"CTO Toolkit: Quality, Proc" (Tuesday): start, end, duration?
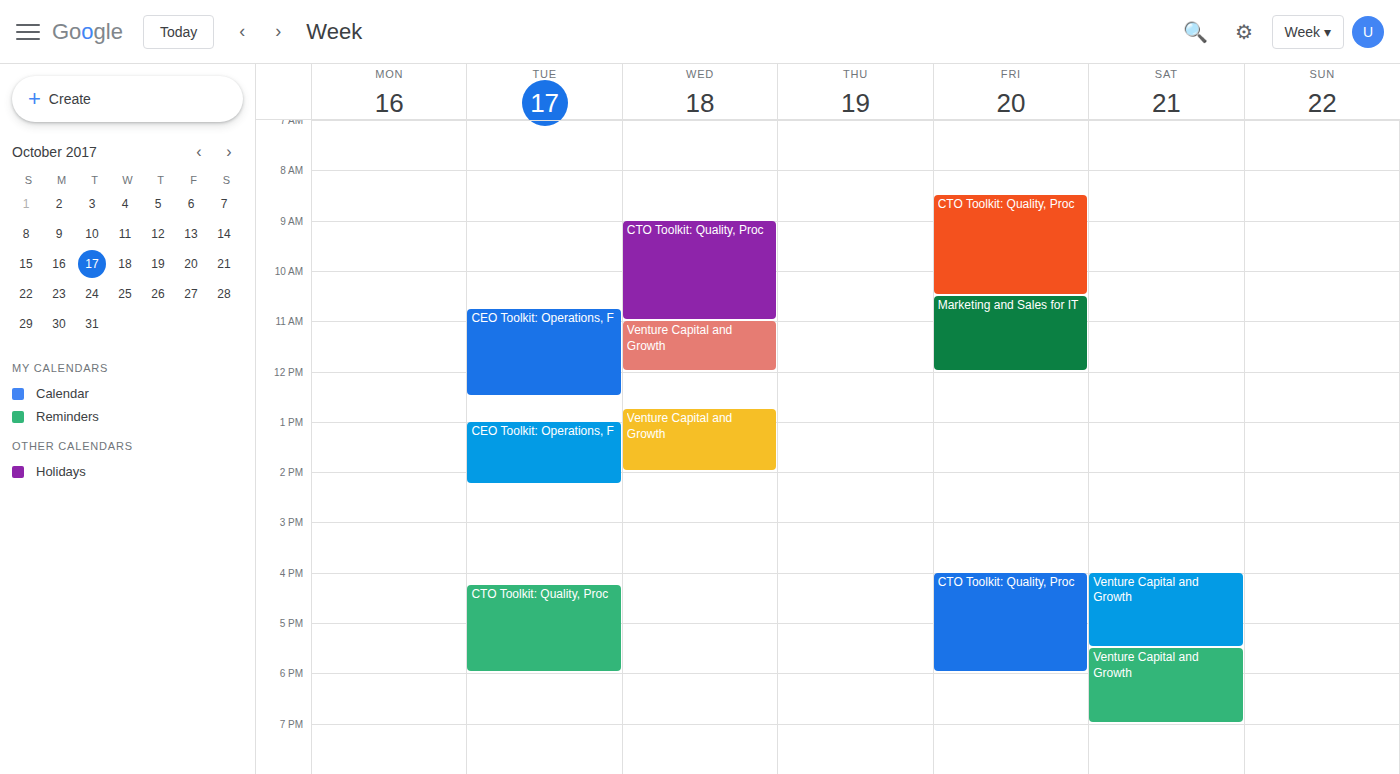
4:15 PM to 6:00 PM, 1 hour 45 minutes